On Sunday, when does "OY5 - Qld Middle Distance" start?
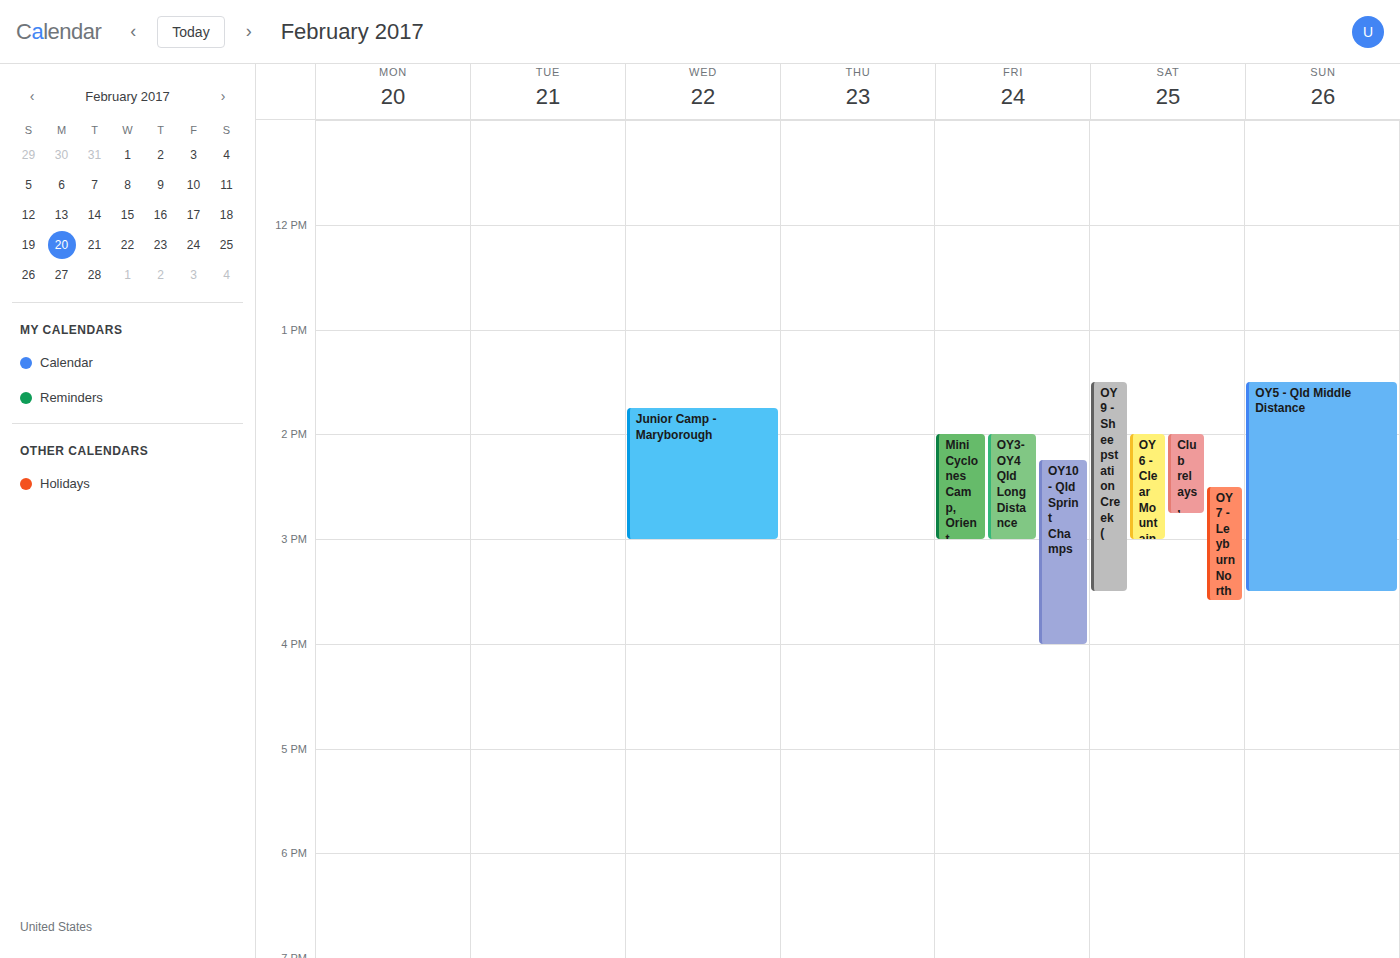
1:30 PM